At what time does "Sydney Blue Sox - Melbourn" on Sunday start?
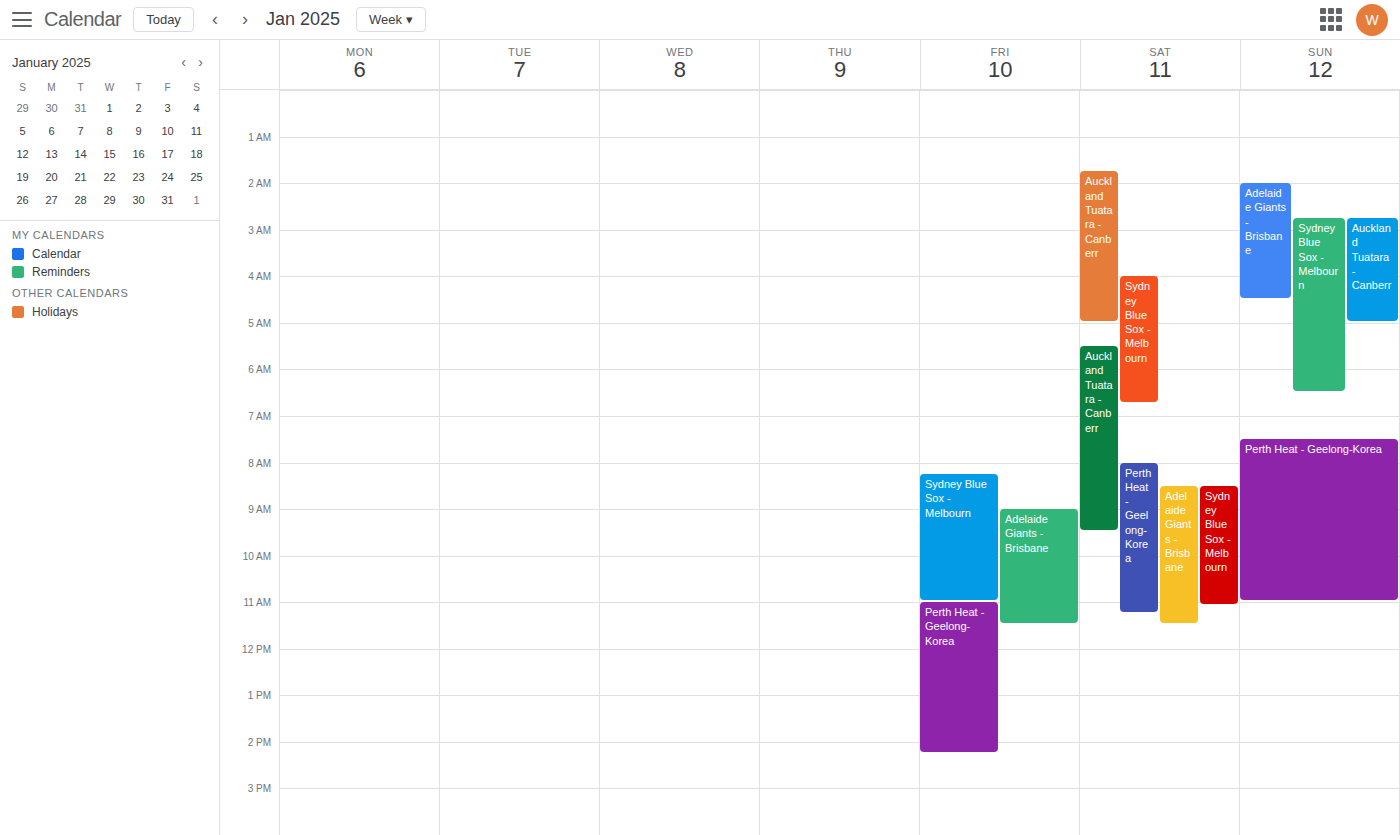
2:45 AM